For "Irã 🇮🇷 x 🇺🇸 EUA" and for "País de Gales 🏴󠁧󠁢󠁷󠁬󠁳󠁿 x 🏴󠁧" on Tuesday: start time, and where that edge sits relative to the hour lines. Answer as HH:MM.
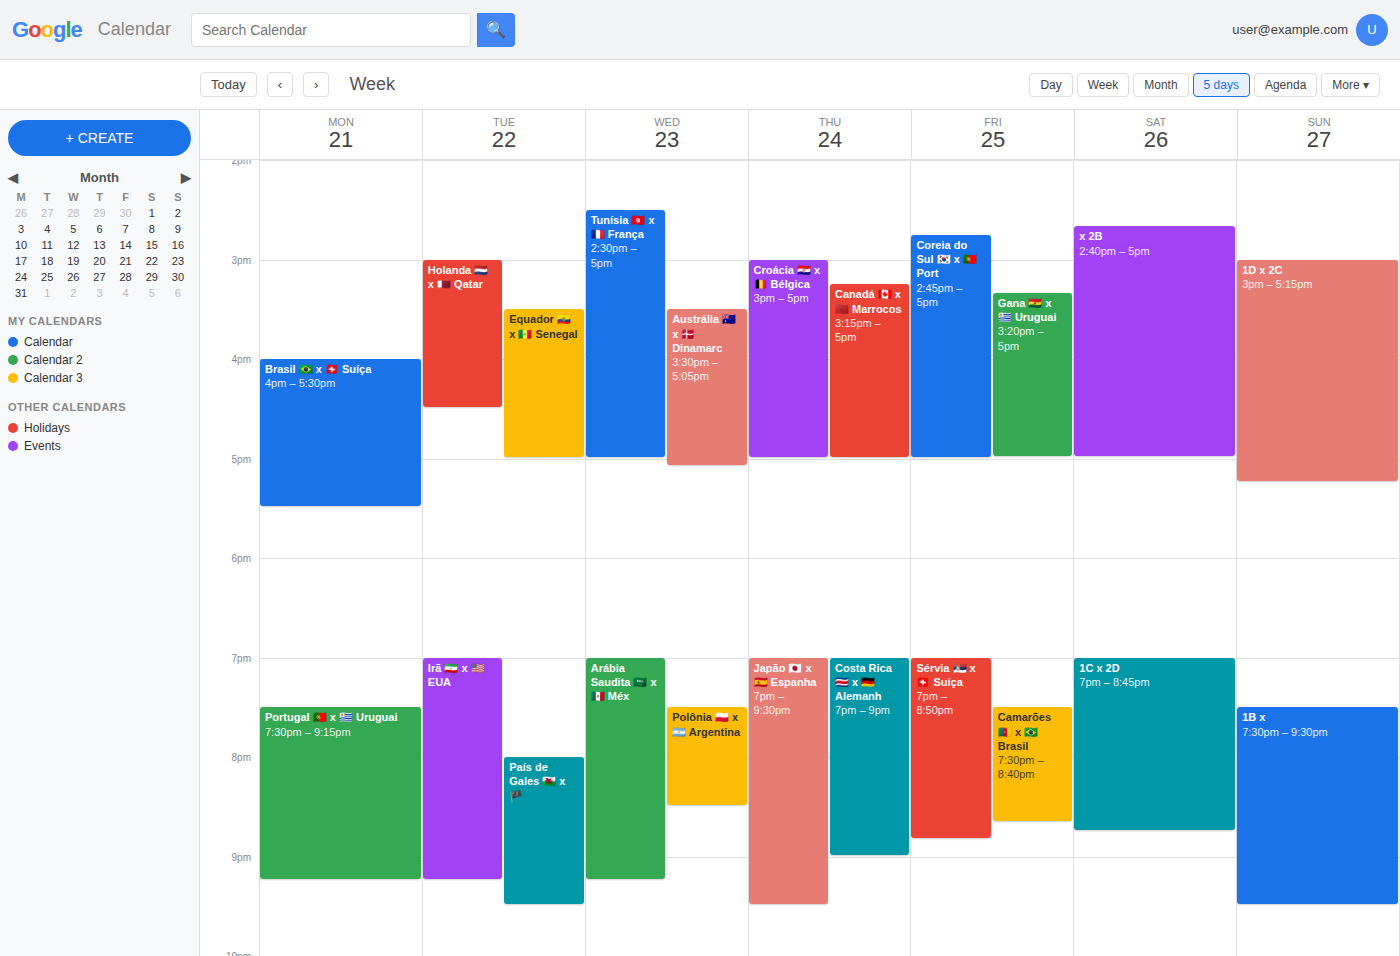
"Irã 🇮🇷 x 🇺🇸 EUA": 19:00, exactly on the 19:00 line. "País de Gales 🏴󠁧󠁢󠁷󠁬󠁳󠁿 x 🏴󠁧": 20:00, exactly on the 20:00 line.